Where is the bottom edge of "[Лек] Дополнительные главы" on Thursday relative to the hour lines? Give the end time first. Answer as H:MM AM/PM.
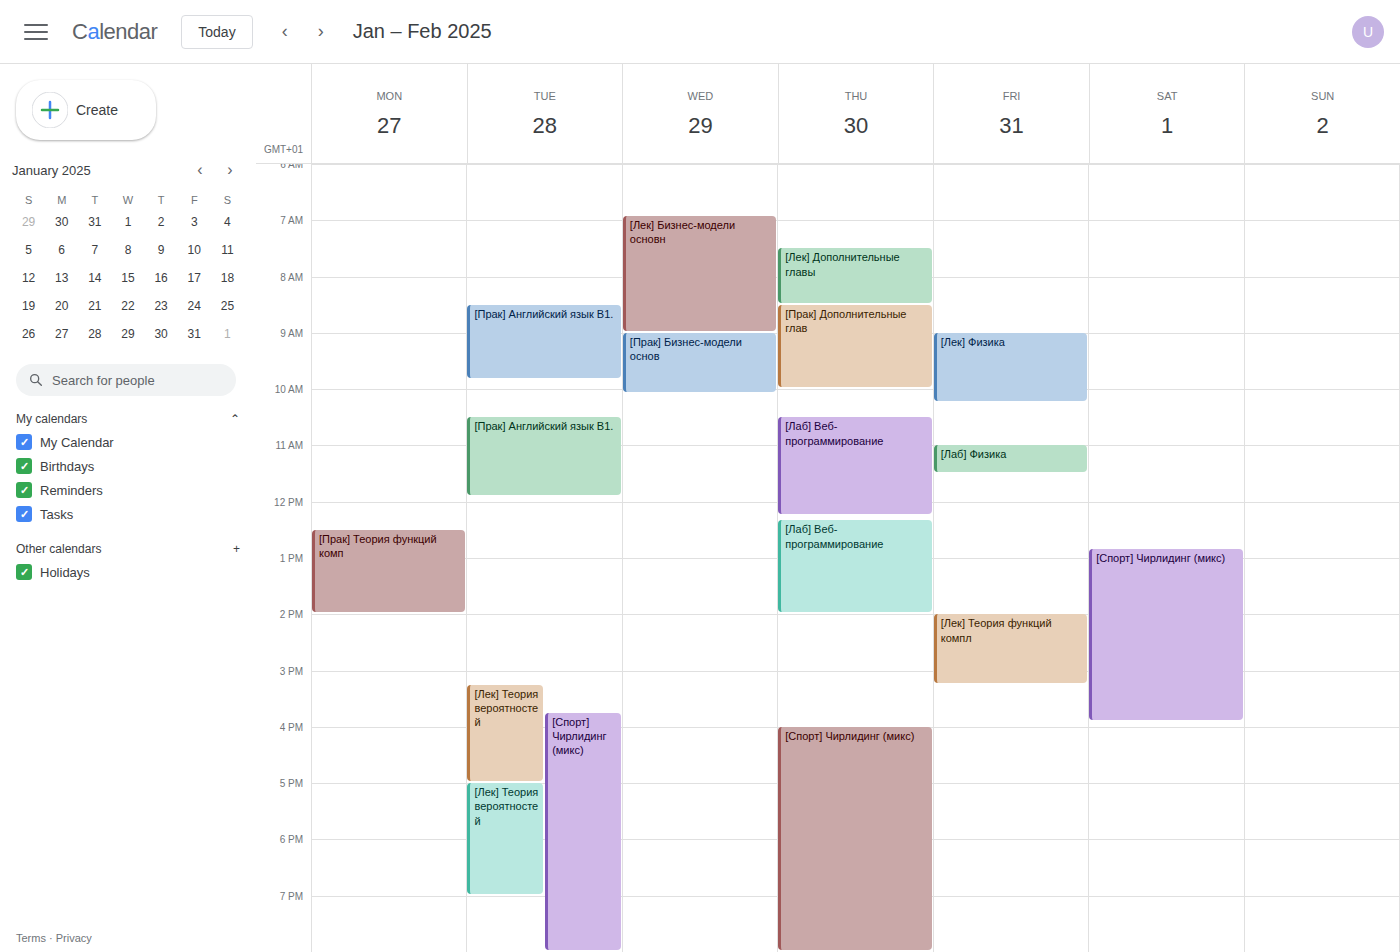
8:30 AM -- halfway between the 8 AM and 9 AM lines.